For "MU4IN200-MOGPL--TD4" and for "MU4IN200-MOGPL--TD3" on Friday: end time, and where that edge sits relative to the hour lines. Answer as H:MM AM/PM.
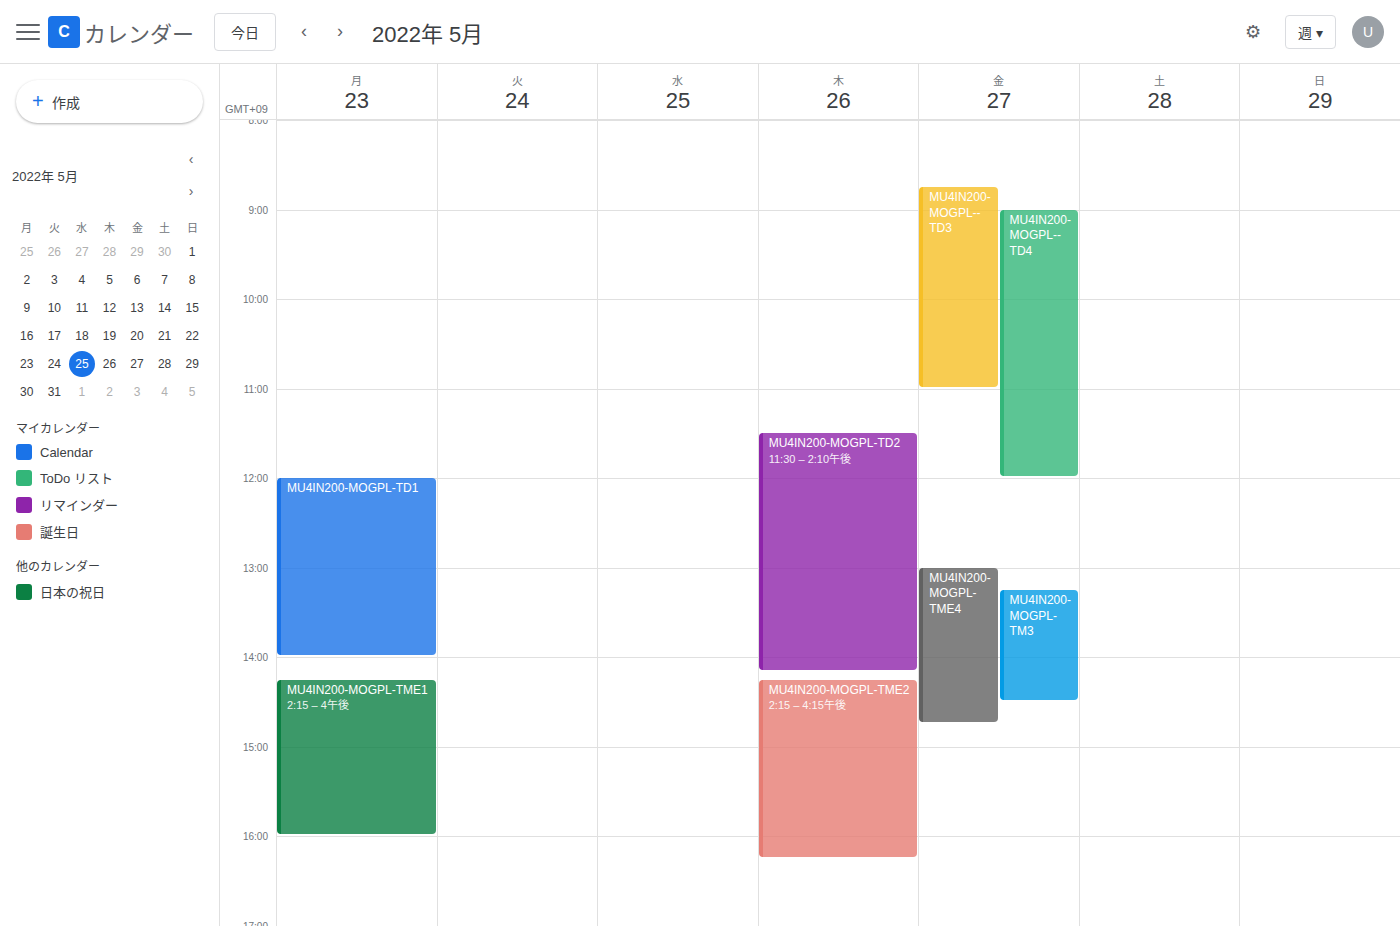
"MU4IN200-MOGPL--TD4": 12:00 PM, exactly on the 12 PM line. "MU4IN200-MOGPL--TD3": 11:00 AM, exactly on the 11 AM line.